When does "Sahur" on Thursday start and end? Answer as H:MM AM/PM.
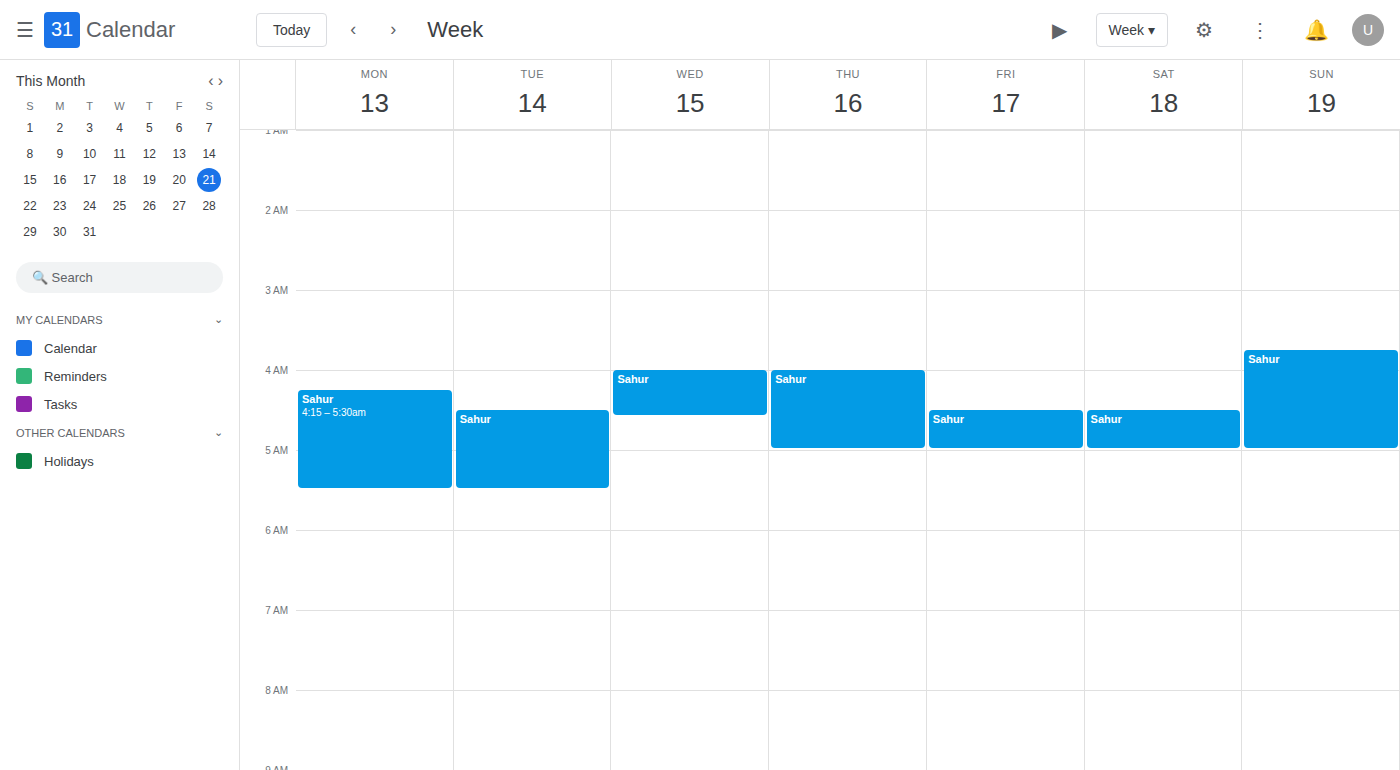
4:00 AM to 5:00 AM